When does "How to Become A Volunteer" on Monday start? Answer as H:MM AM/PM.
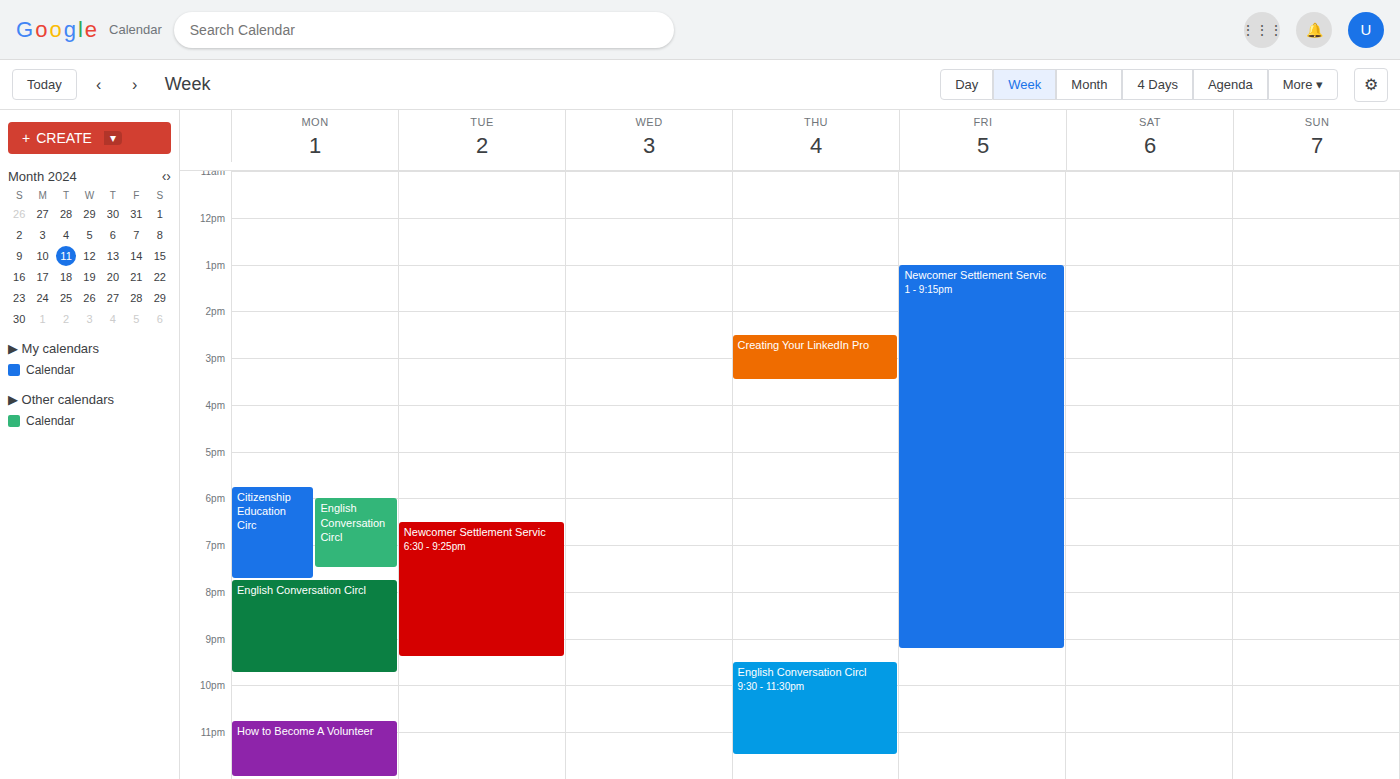
10:45 PM